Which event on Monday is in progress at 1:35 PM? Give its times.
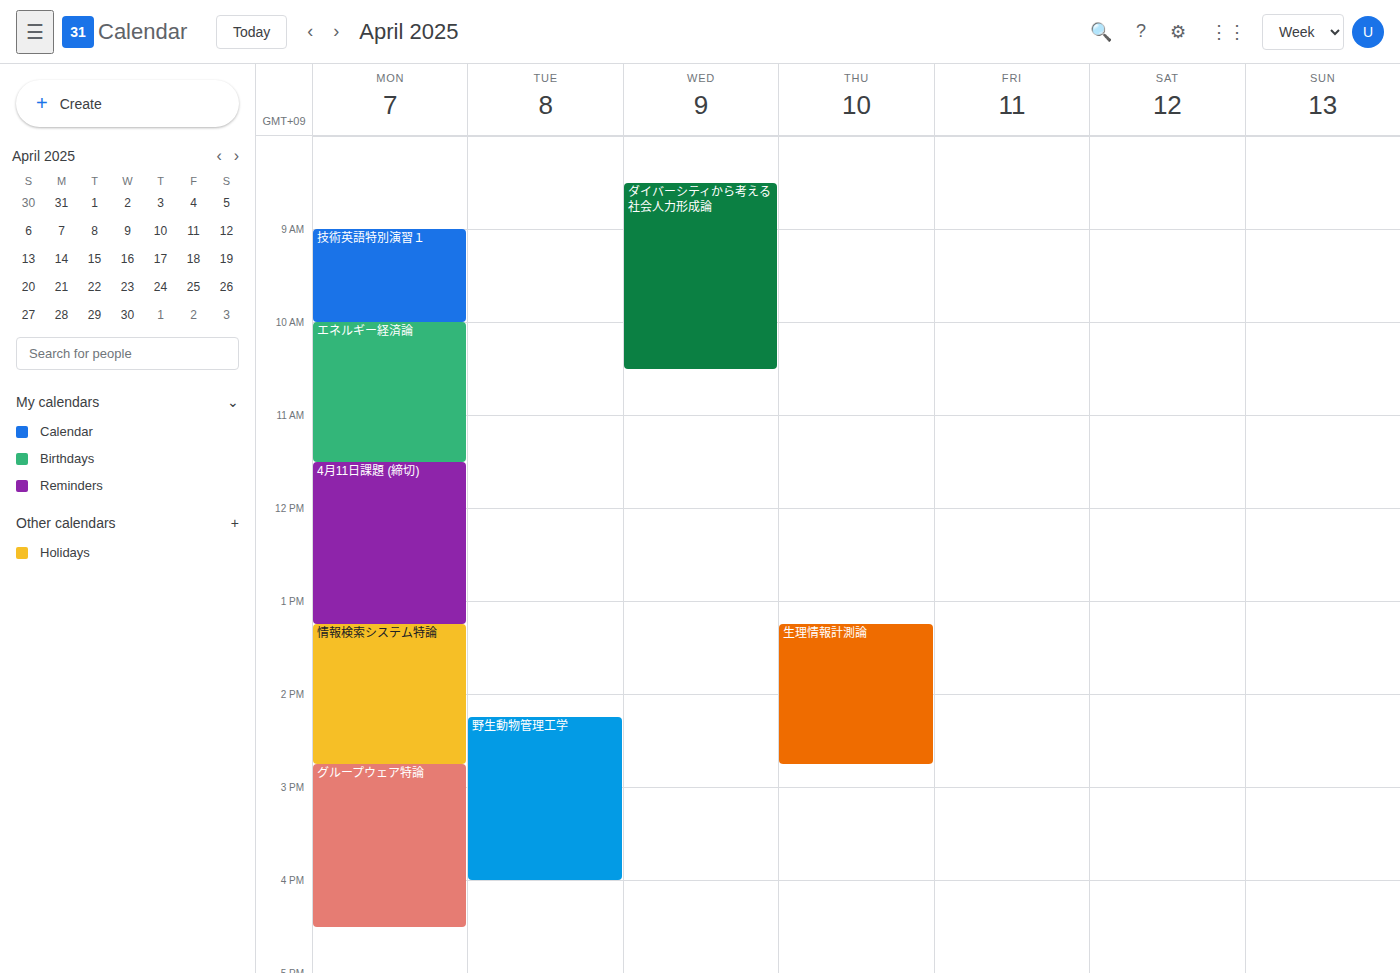
"情報検索システム特論", 1:15 PM to 2:45 PM